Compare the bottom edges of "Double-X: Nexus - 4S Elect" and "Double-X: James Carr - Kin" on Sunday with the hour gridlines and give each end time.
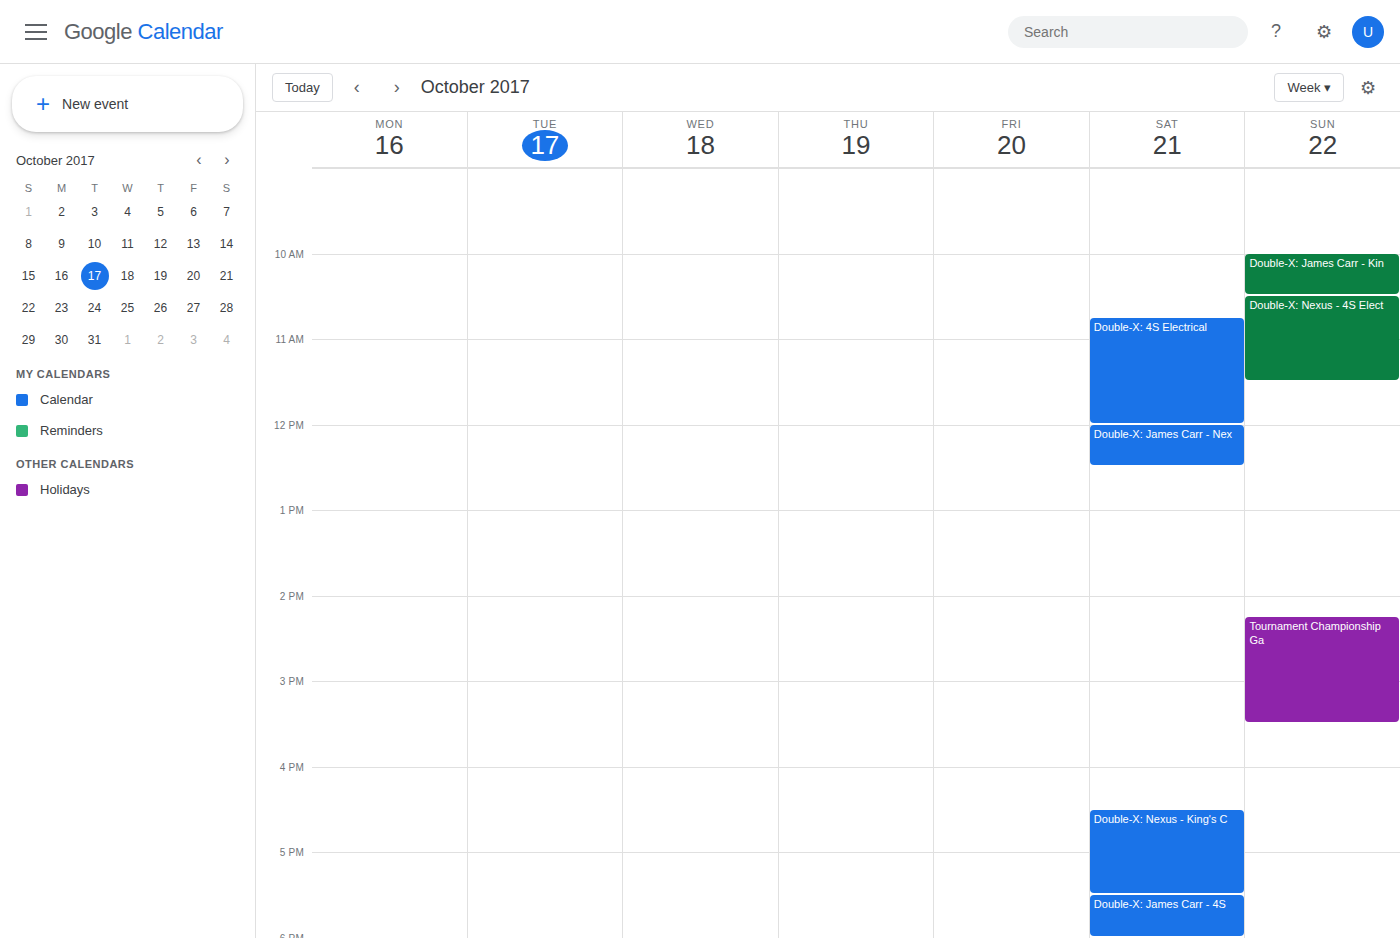
"Double-X: Nexus - 4S Elect": 11:30, halfway between the 11:00 and 12:00 lines. "Double-X: James Carr - Kin": 10:30, halfway between the 10:00 and 11:00 lines.